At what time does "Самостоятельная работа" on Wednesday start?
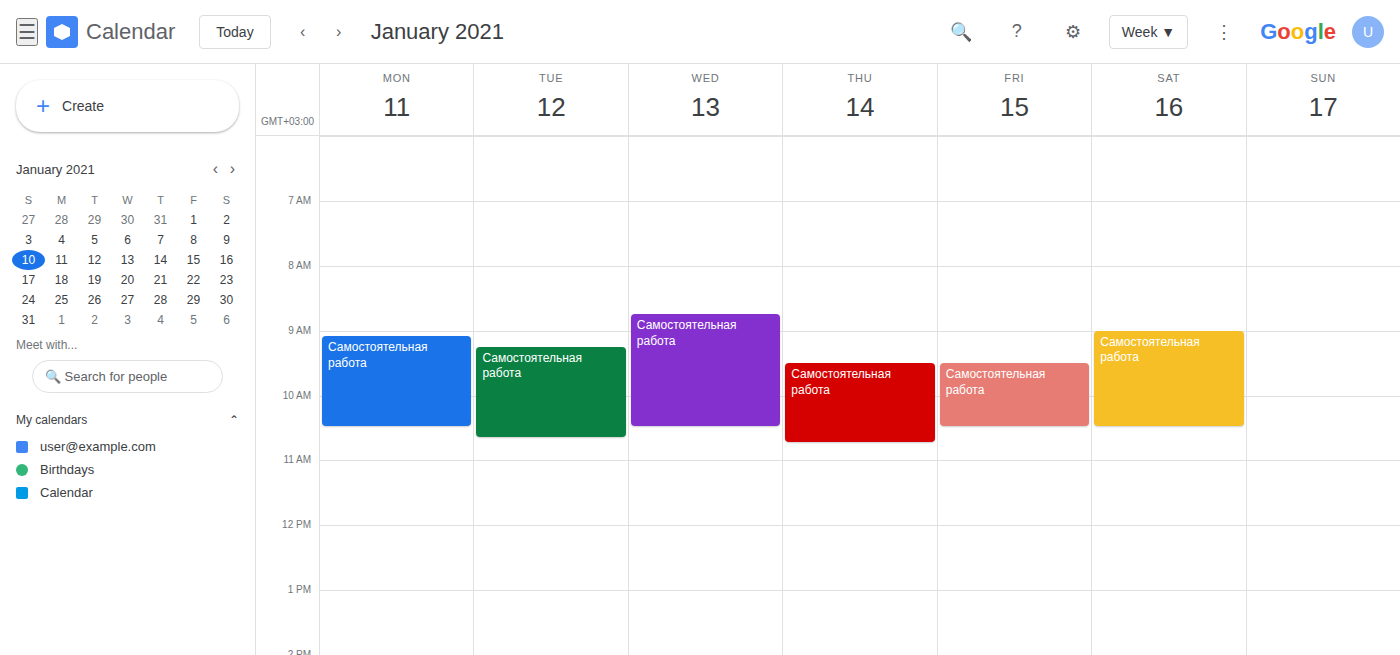
08:45